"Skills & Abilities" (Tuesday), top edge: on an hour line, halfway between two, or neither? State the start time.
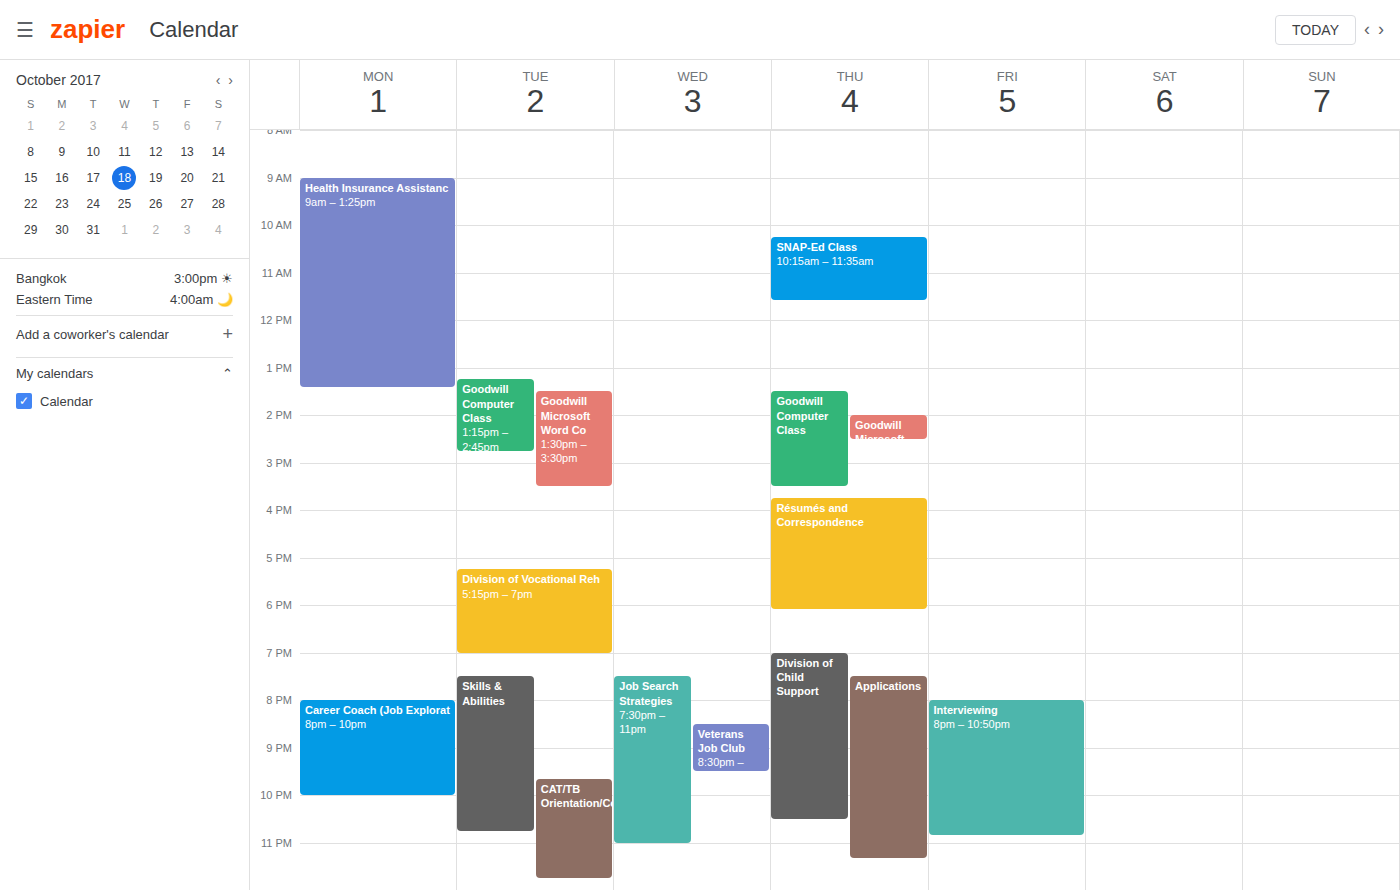
7:30 PM -- halfway between the 7 PM and 8 PM lines.